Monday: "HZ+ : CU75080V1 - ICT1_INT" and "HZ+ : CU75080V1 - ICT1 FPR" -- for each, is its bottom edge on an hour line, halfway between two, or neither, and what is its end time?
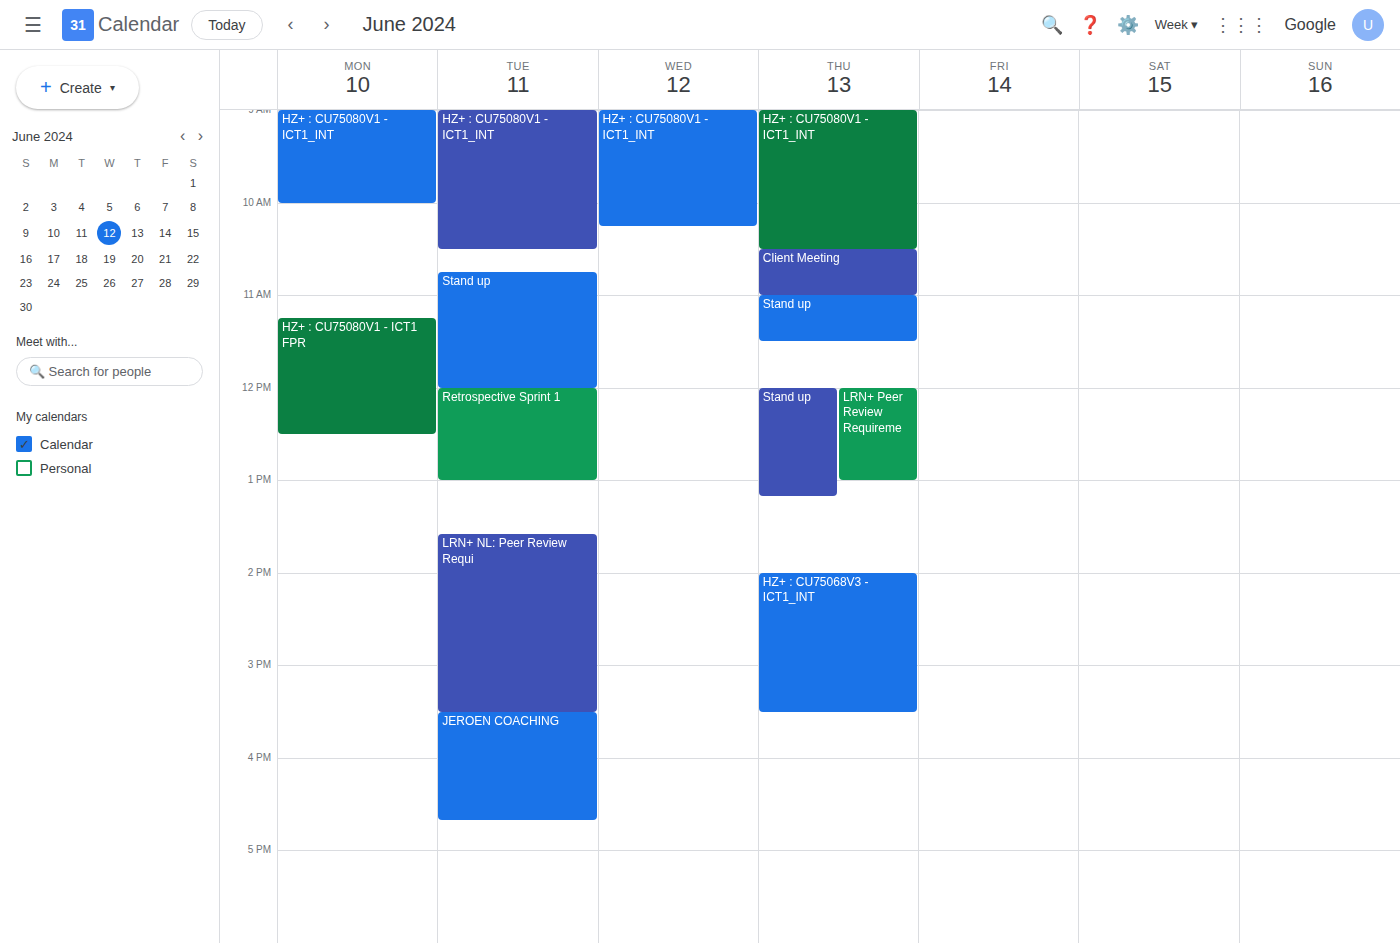
"HZ+ : CU75080V1 - ICT1_INT": 10:00 AM, exactly on the 10 AM line. "HZ+ : CU75080V1 - ICT1 FPR": 12:30 PM, halfway between the 12 PM and 1 PM lines.